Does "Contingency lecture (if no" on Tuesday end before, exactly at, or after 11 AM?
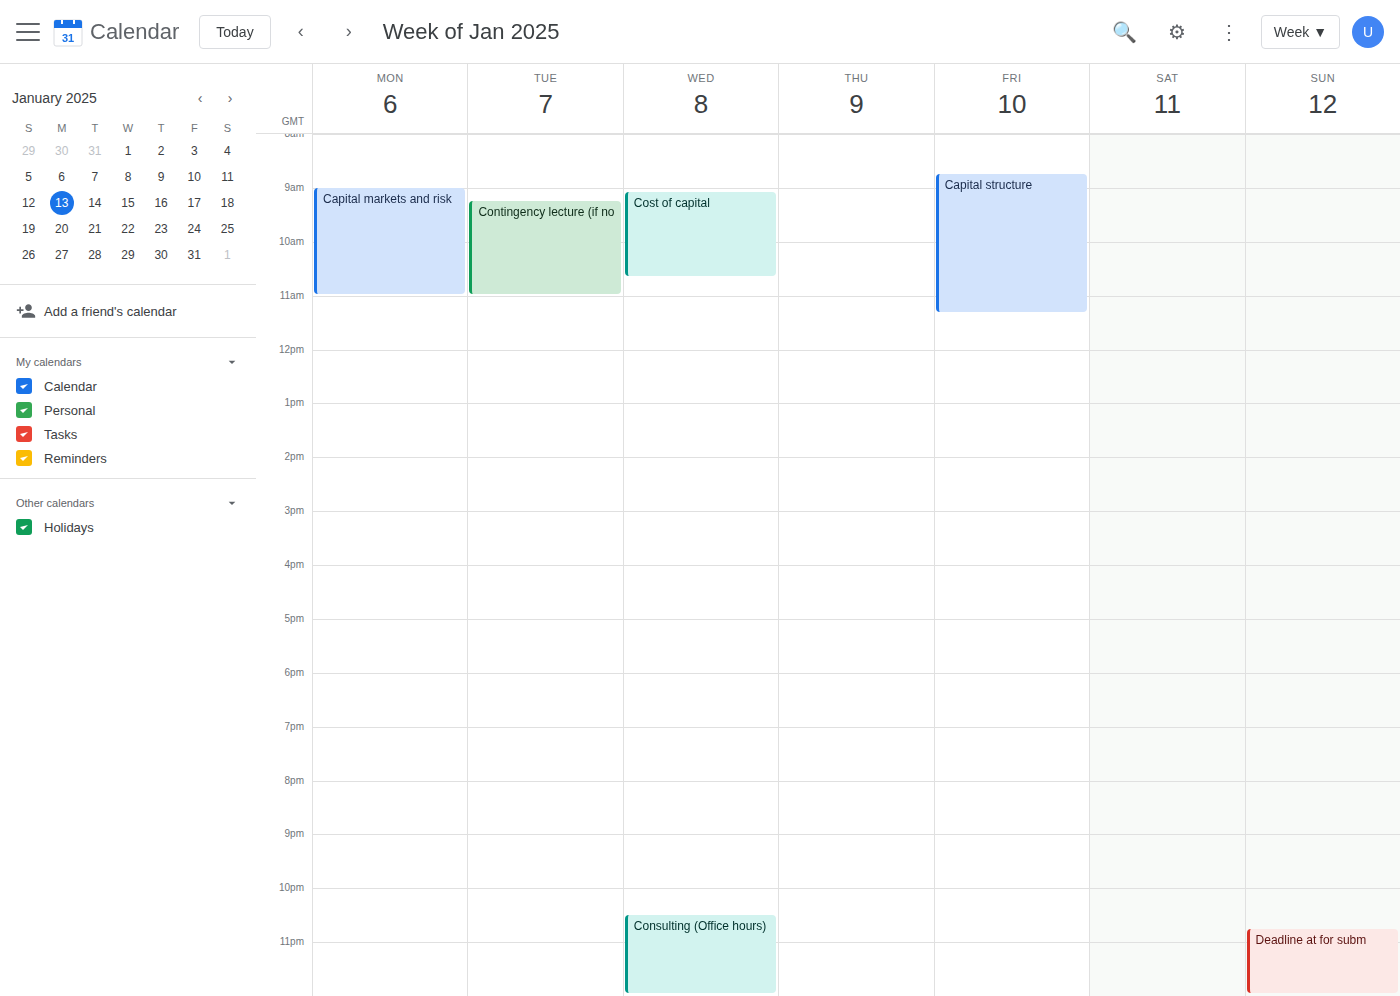
11:00 AM -- exactly at 11 AM, on the 11 AM line.